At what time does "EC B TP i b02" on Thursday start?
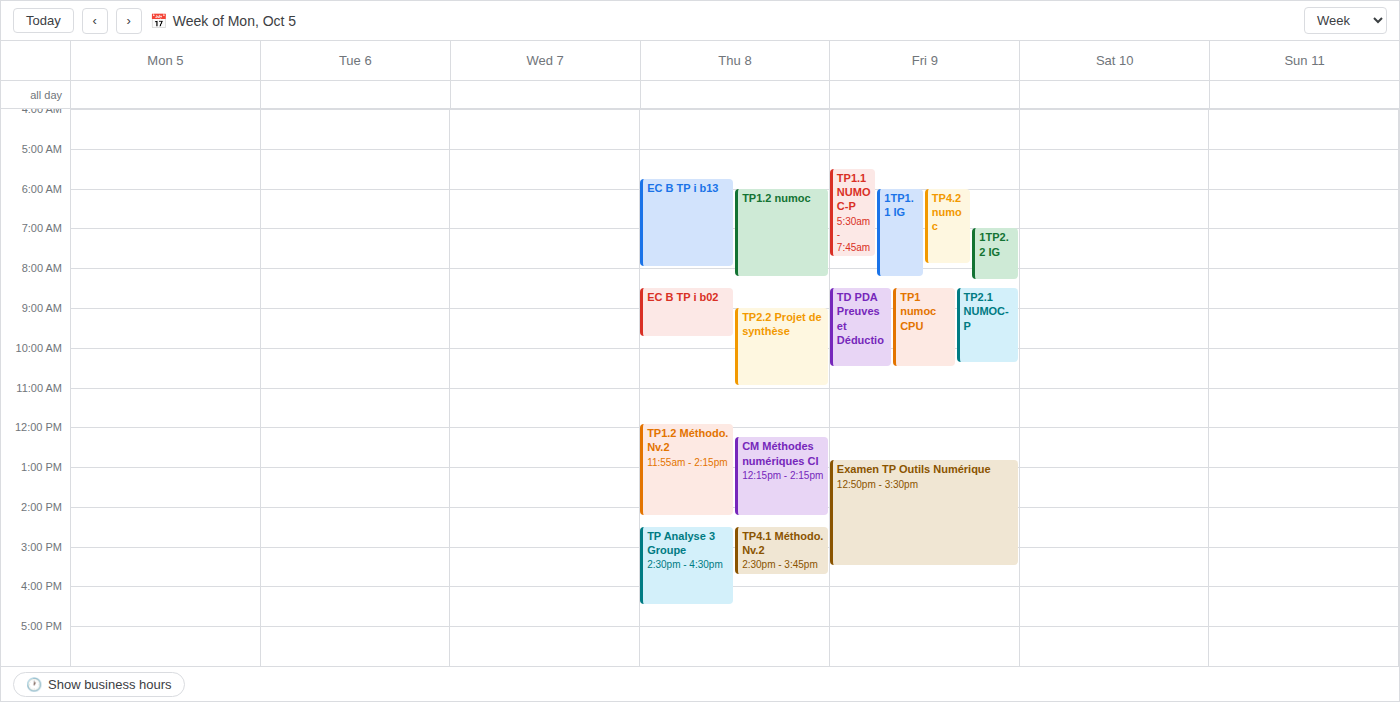
8:30 AM